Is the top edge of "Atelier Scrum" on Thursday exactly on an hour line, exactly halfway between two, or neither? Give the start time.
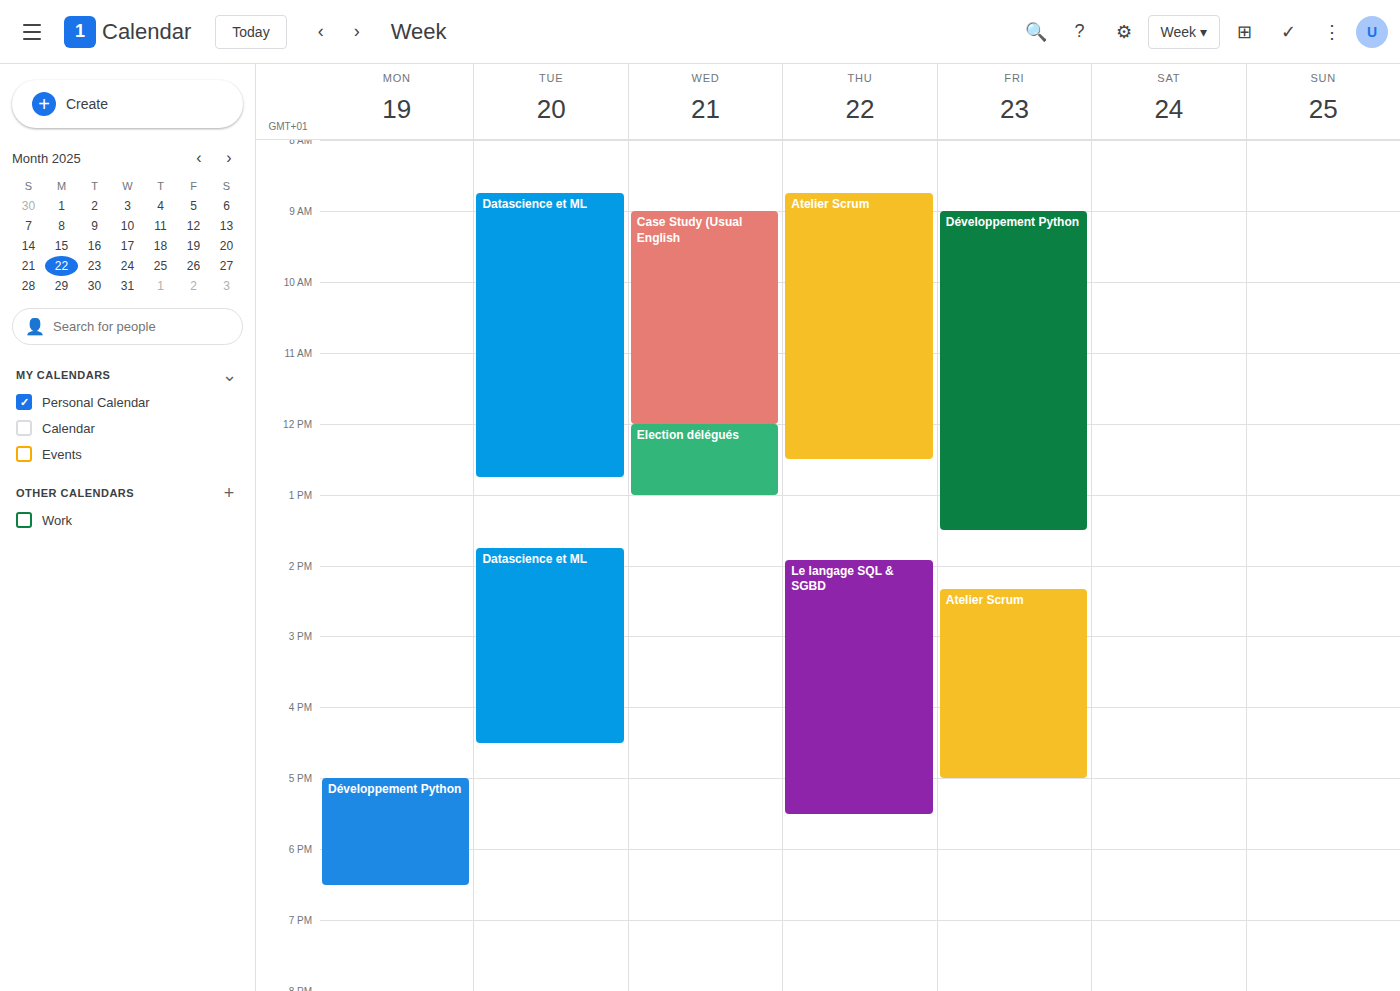
8:45 AM -- neither: three quarters of the way from the 8 AM line to the 9 AM line.